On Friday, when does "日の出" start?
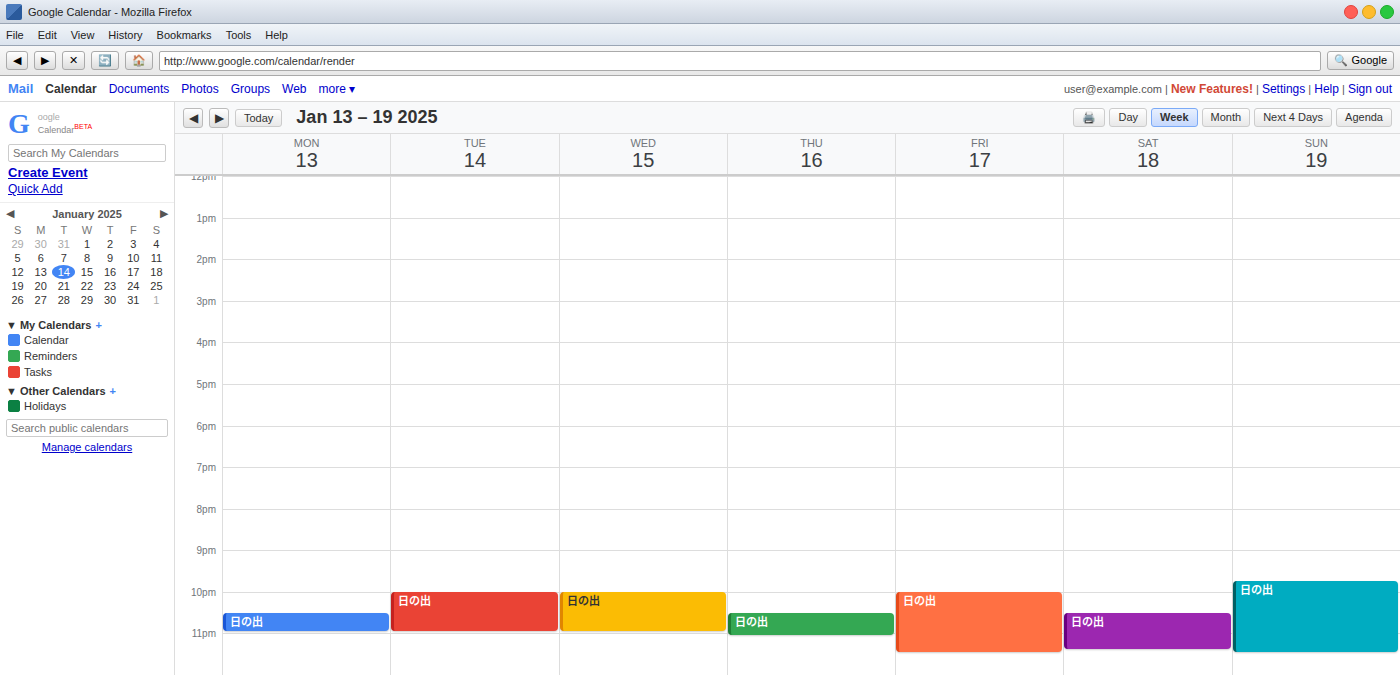
10:00 PM